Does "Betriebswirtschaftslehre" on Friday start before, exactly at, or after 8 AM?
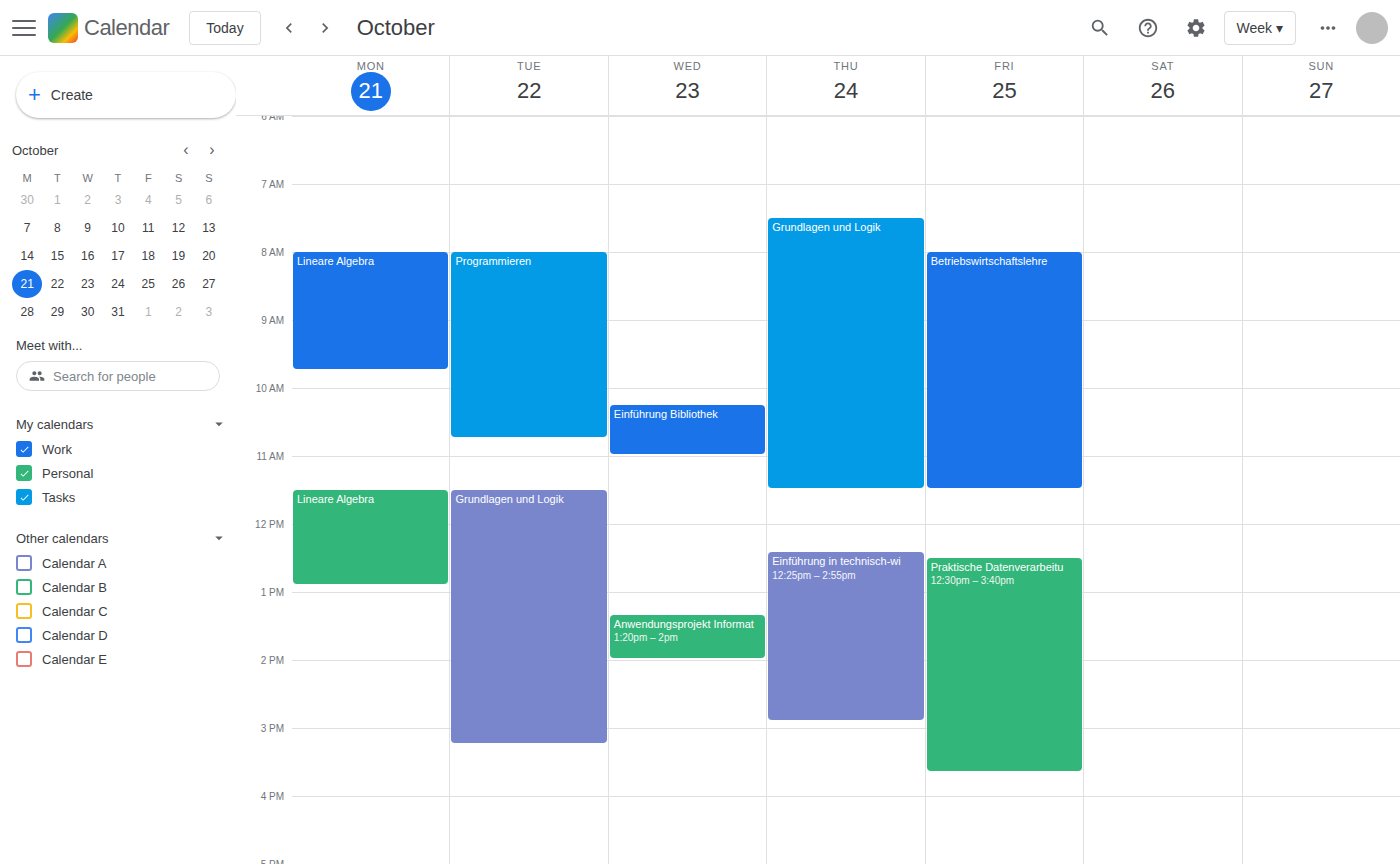
8:00 AM -- exactly at 8 AM, on the 8 AM line.